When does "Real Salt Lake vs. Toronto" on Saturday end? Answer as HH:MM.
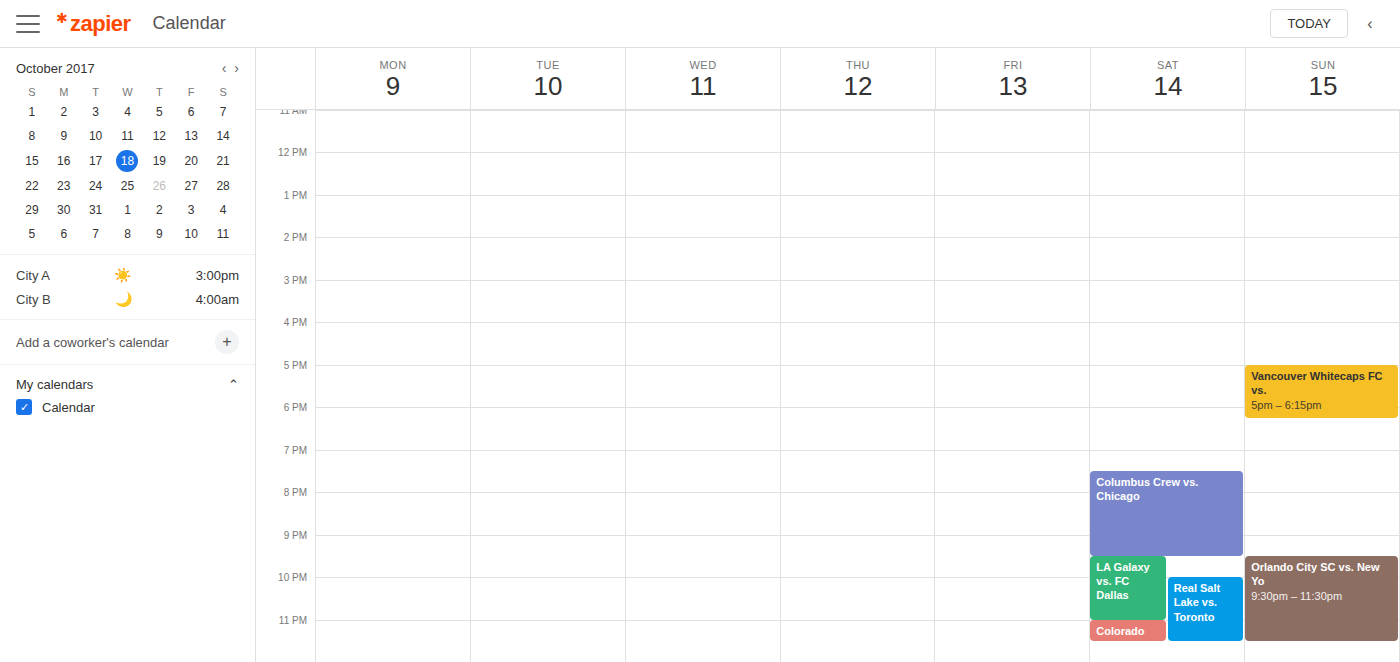
23:30